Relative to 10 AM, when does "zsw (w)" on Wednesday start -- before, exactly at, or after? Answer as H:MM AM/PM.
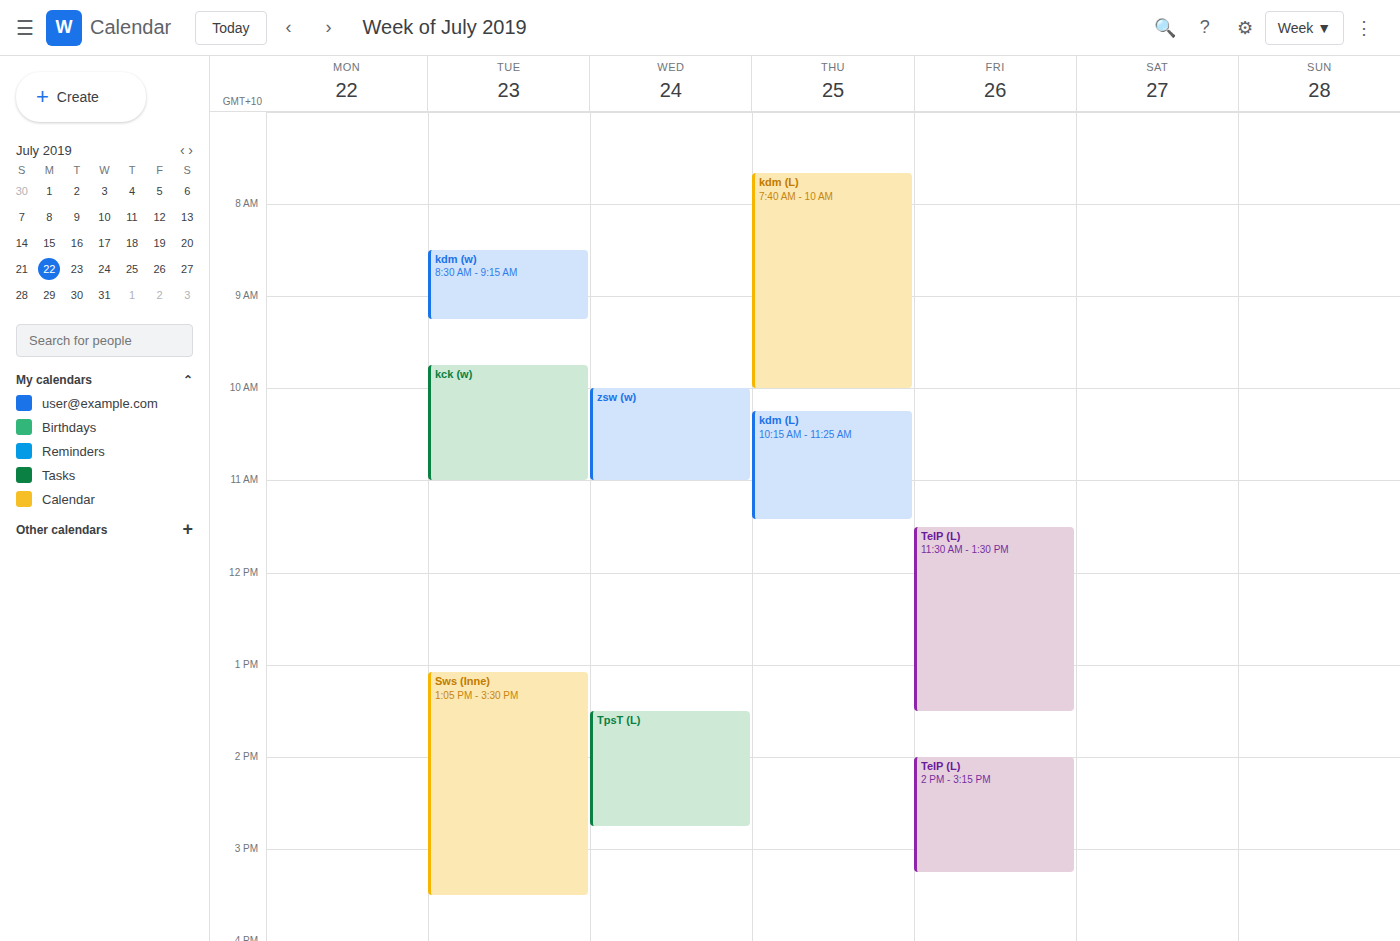
10:00 AM -- exactly at 10 AM, on the 10 AM line.